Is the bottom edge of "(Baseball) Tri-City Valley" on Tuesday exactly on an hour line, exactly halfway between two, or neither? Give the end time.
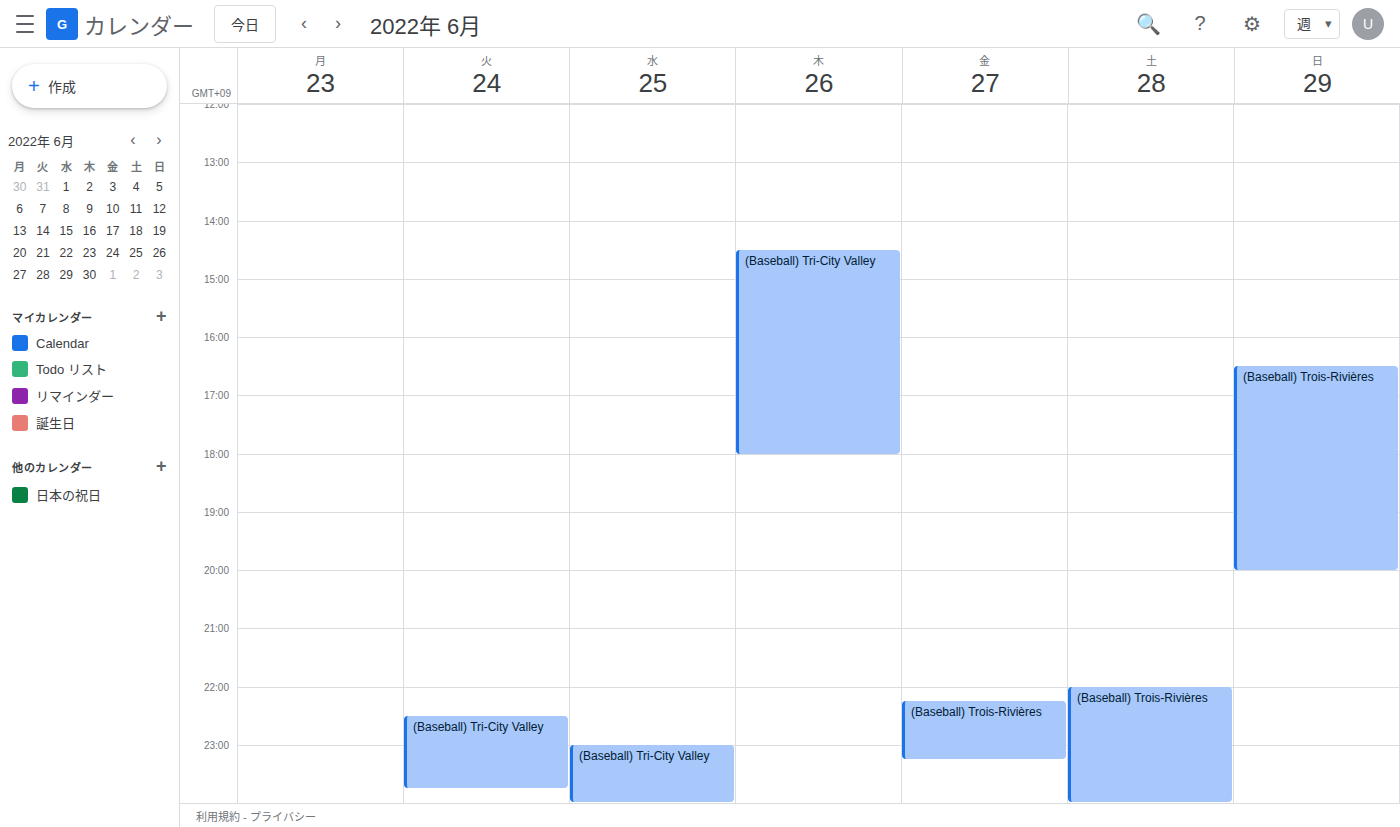
11:45 PM -- neither: three quarters of the way from the 11 PM line to the 12 AM line.